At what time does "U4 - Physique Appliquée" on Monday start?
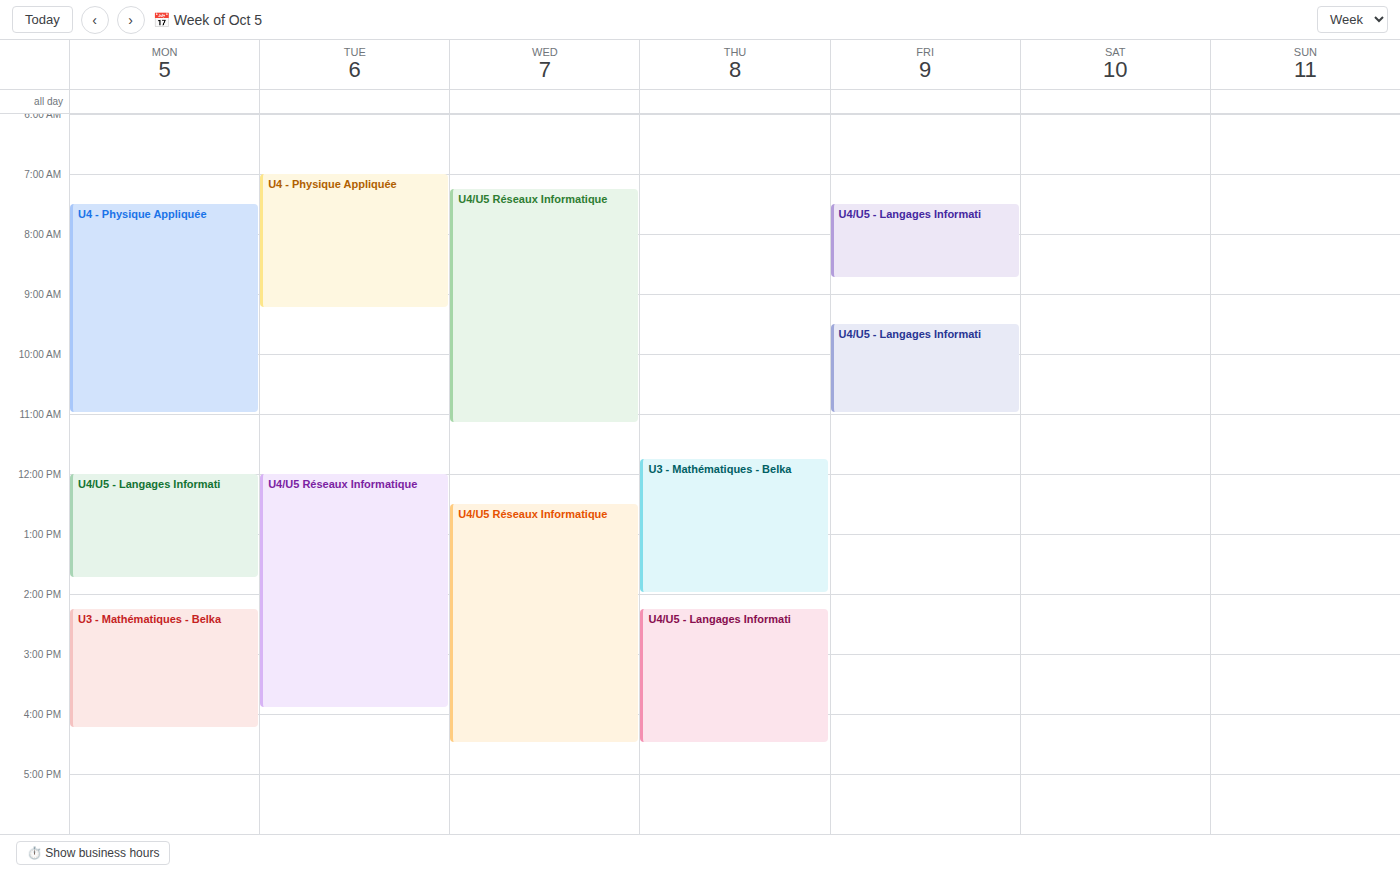
7:30 AM